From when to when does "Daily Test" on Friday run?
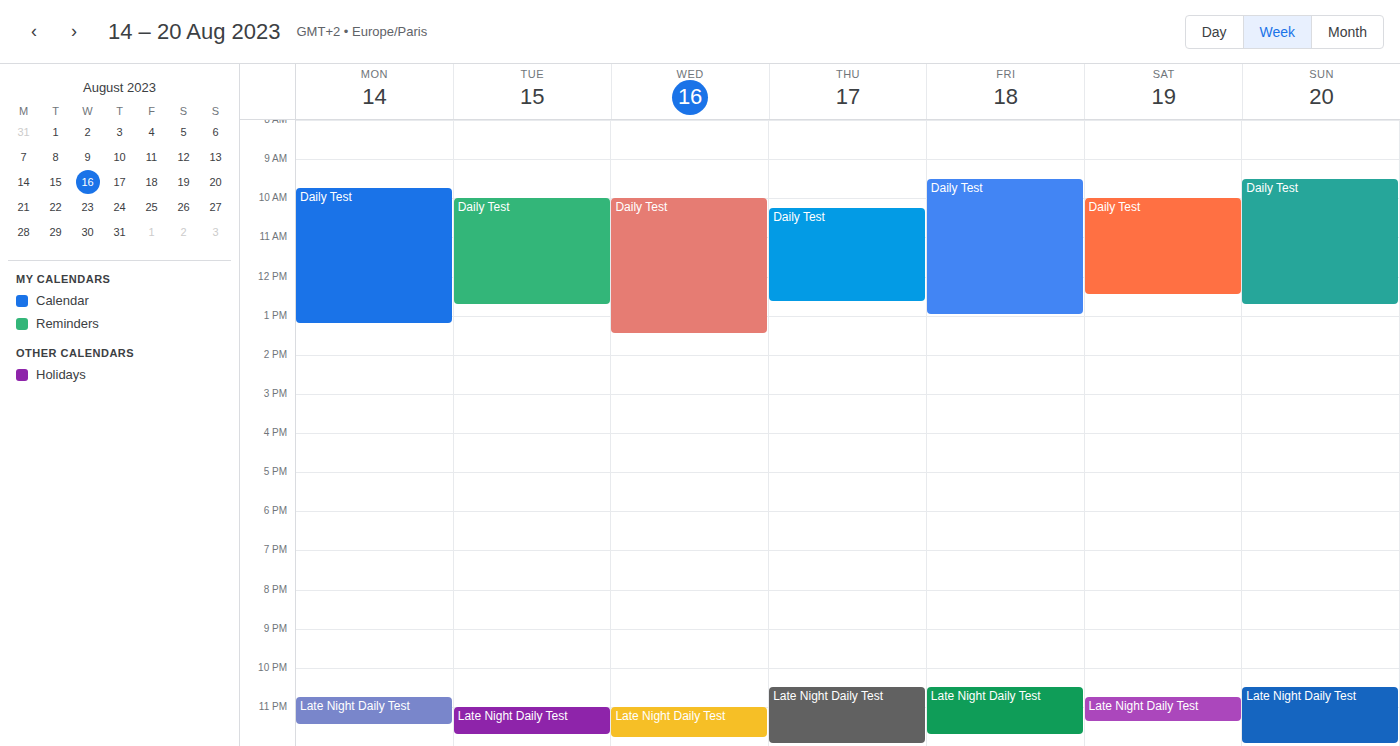
9:30 AM to 1:00 PM